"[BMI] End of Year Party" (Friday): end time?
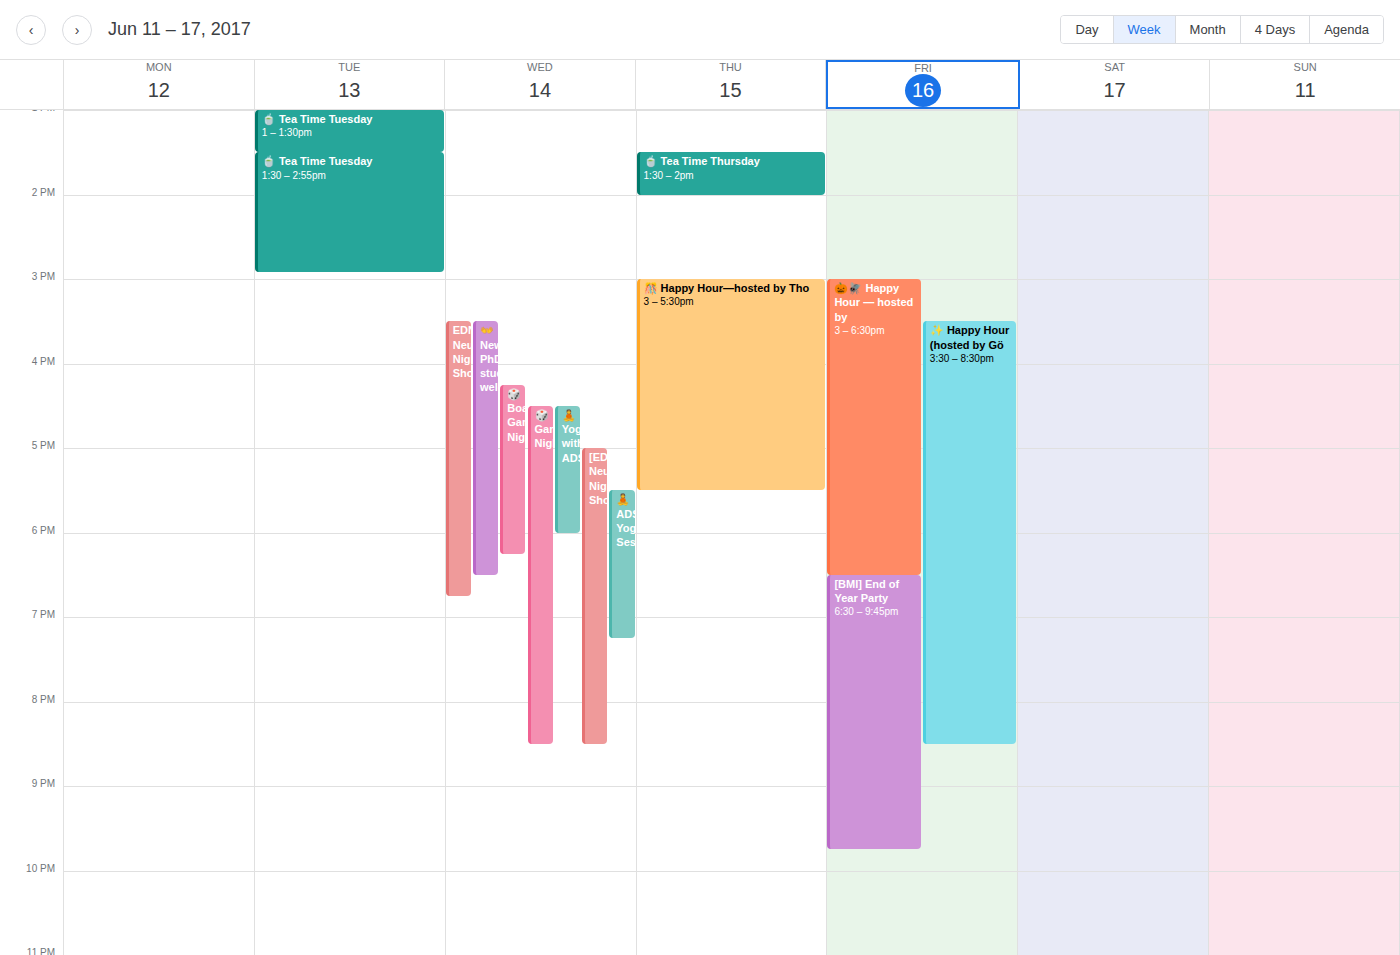
9:45 PM